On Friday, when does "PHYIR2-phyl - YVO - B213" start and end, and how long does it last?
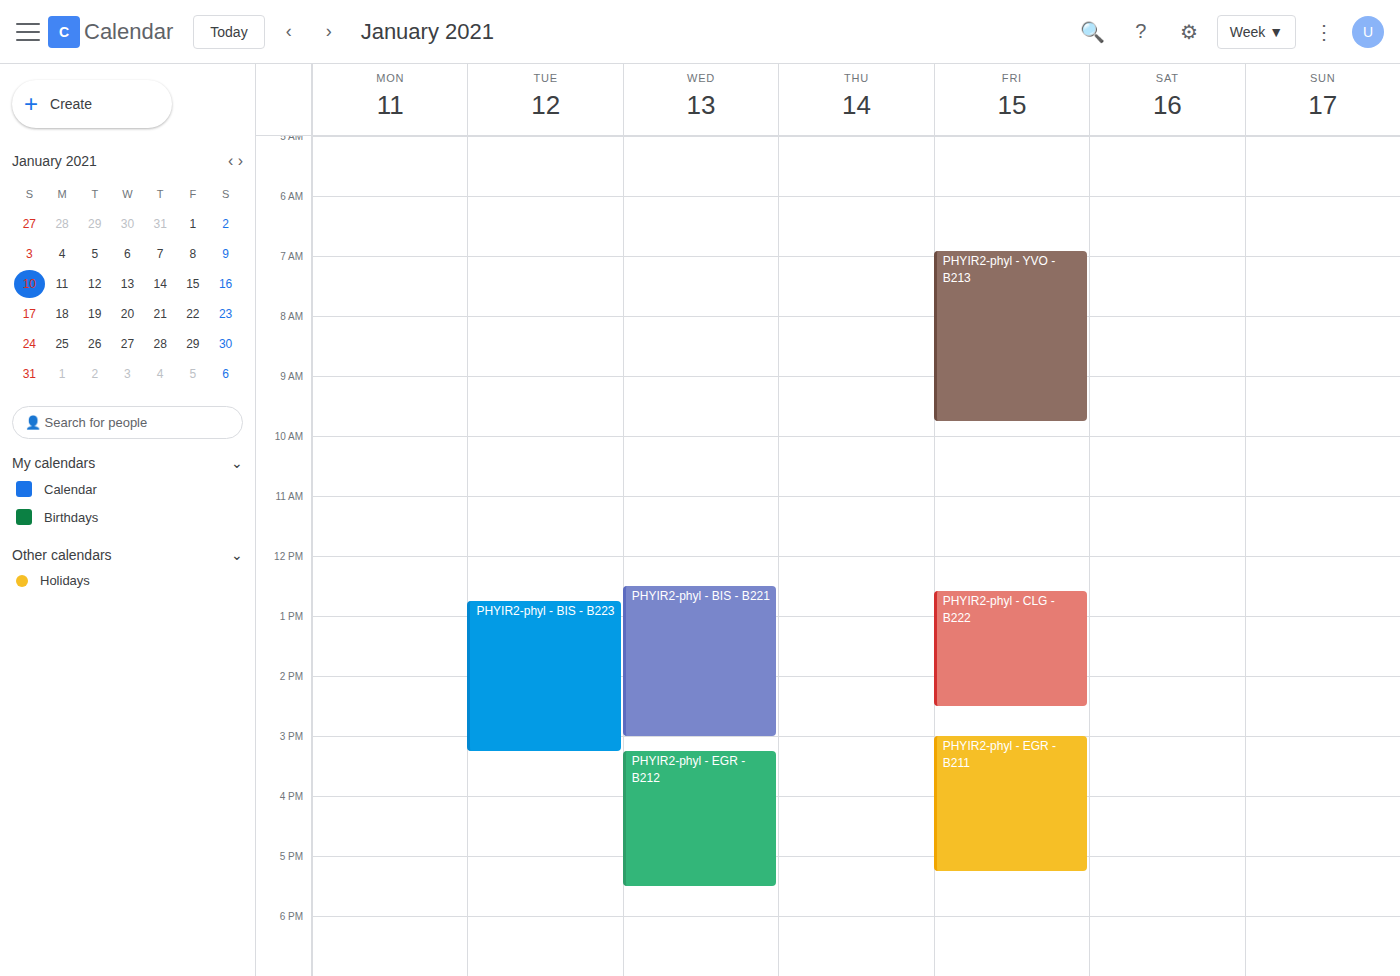
6:55 AM to 9:45 AM, 2 hours 50 minutes